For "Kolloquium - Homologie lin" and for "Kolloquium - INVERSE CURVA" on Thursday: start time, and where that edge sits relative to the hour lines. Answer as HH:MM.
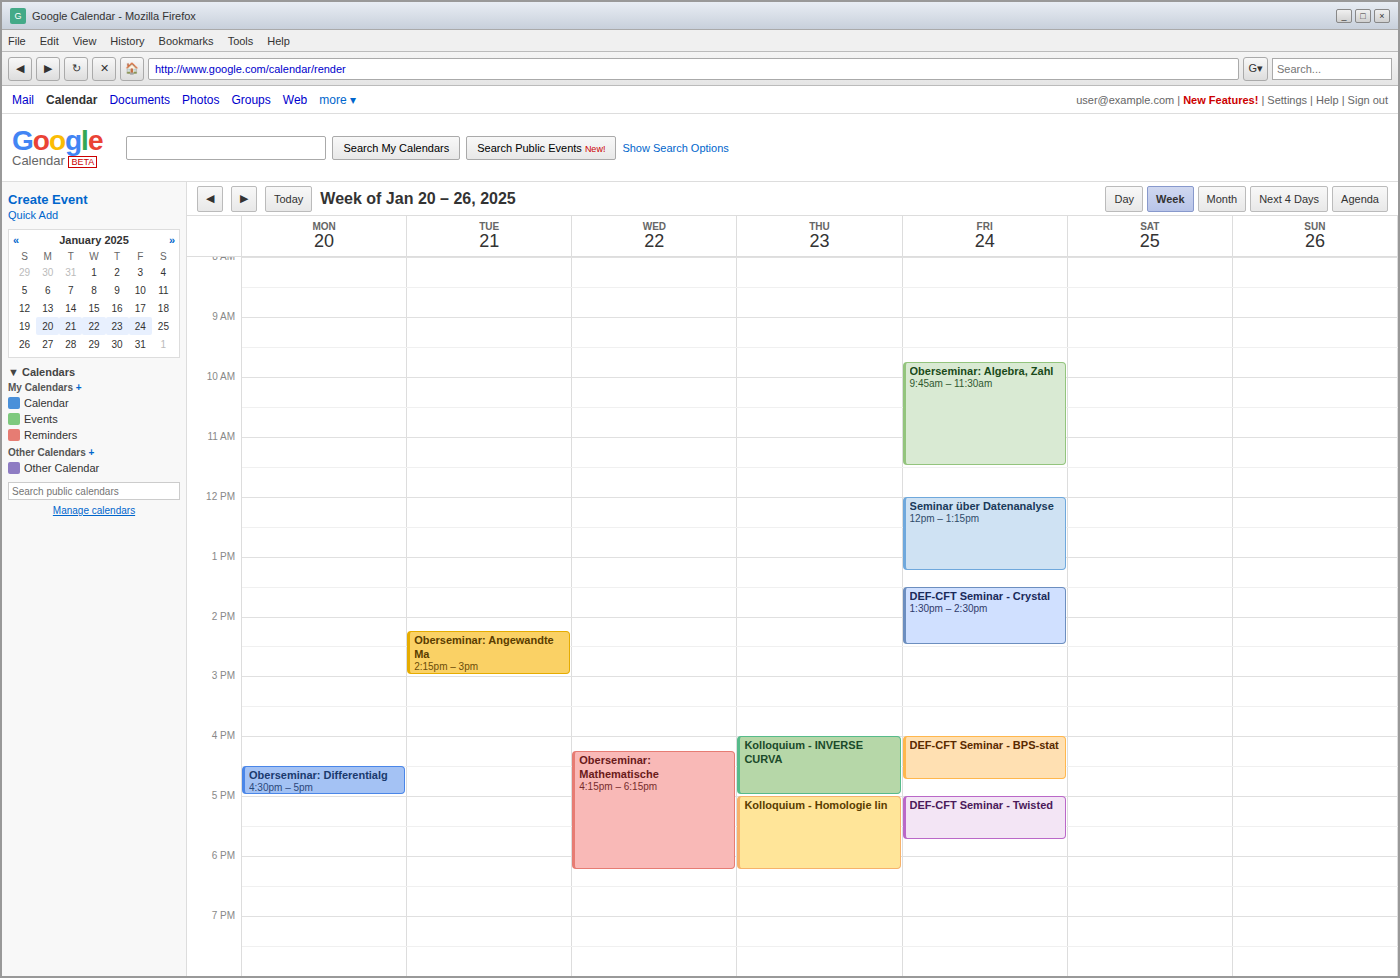
"Kolloquium - Homologie lin": 17:00, exactly on the 17:00 line. "Kolloquium - INVERSE CURVA": 16:00, exactly on the 16:00 line.